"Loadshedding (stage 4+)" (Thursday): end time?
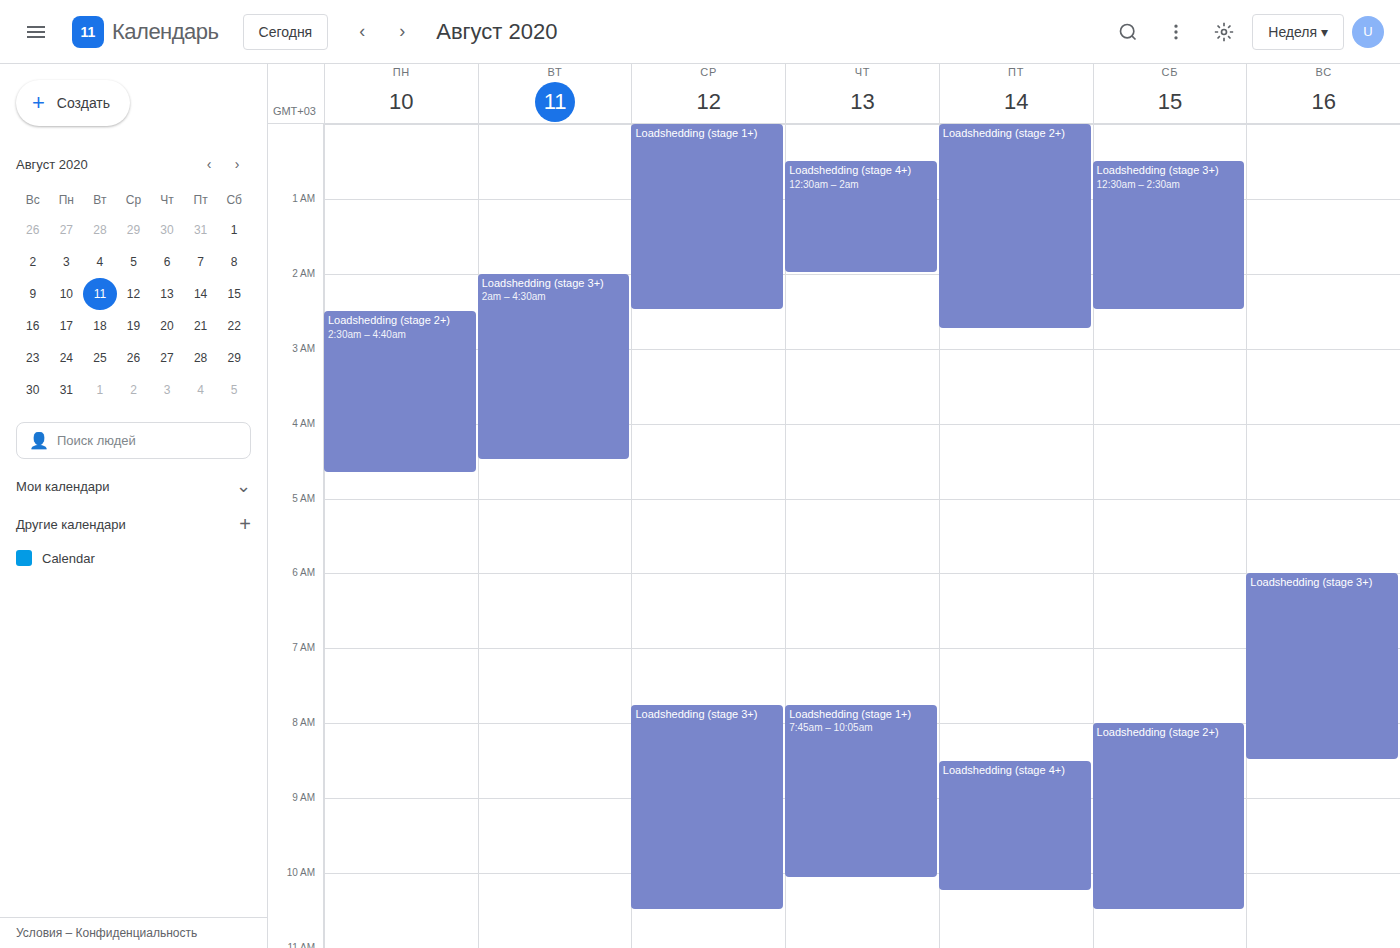
2:00 AM